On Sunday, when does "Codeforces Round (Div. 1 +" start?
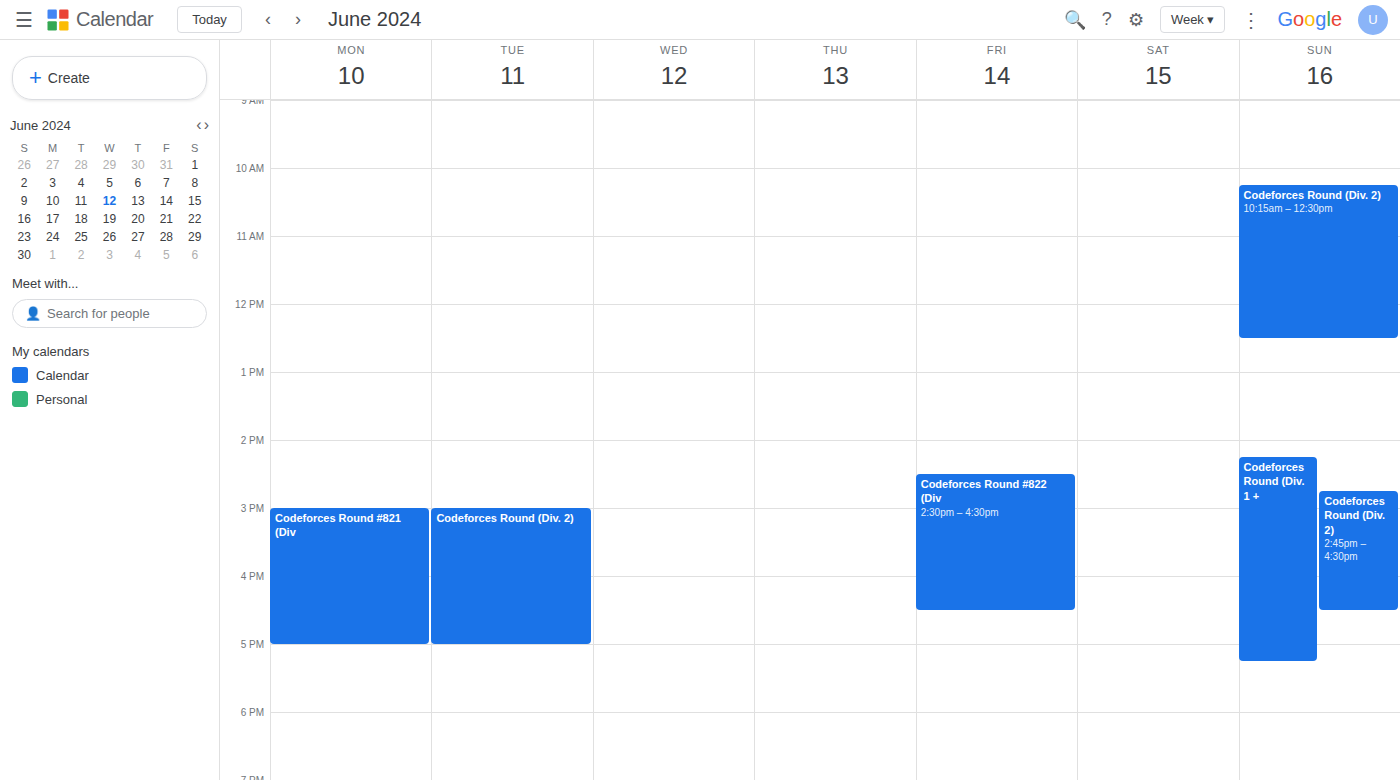
2:15 PM